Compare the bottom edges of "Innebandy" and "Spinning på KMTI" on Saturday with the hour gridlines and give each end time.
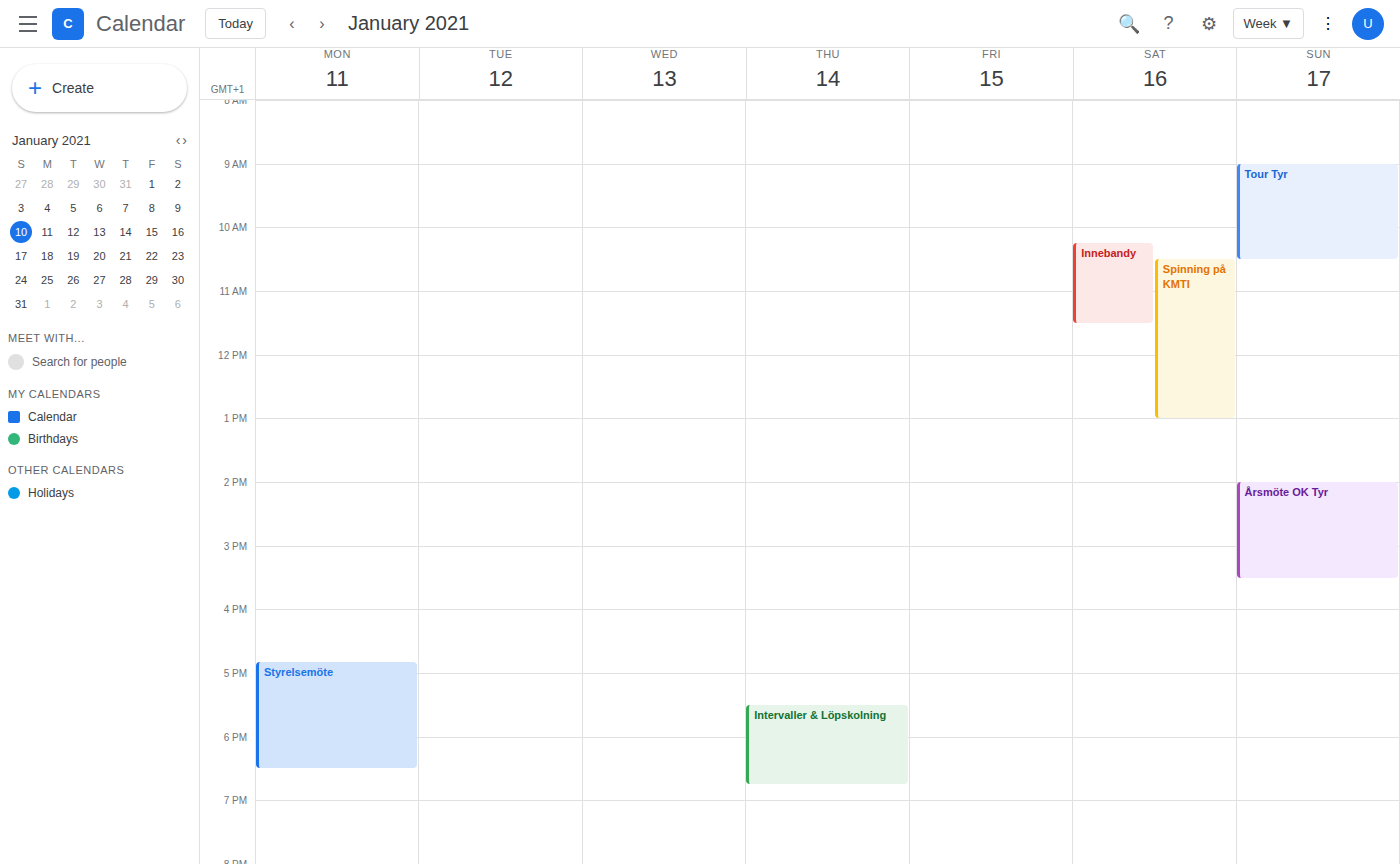
"Innebandy": 11:30 AM, halfway between the 11 AM and 12 PM lines. "Spinning på KMTI": 1:00 PM, exactly on the 1 PM line.